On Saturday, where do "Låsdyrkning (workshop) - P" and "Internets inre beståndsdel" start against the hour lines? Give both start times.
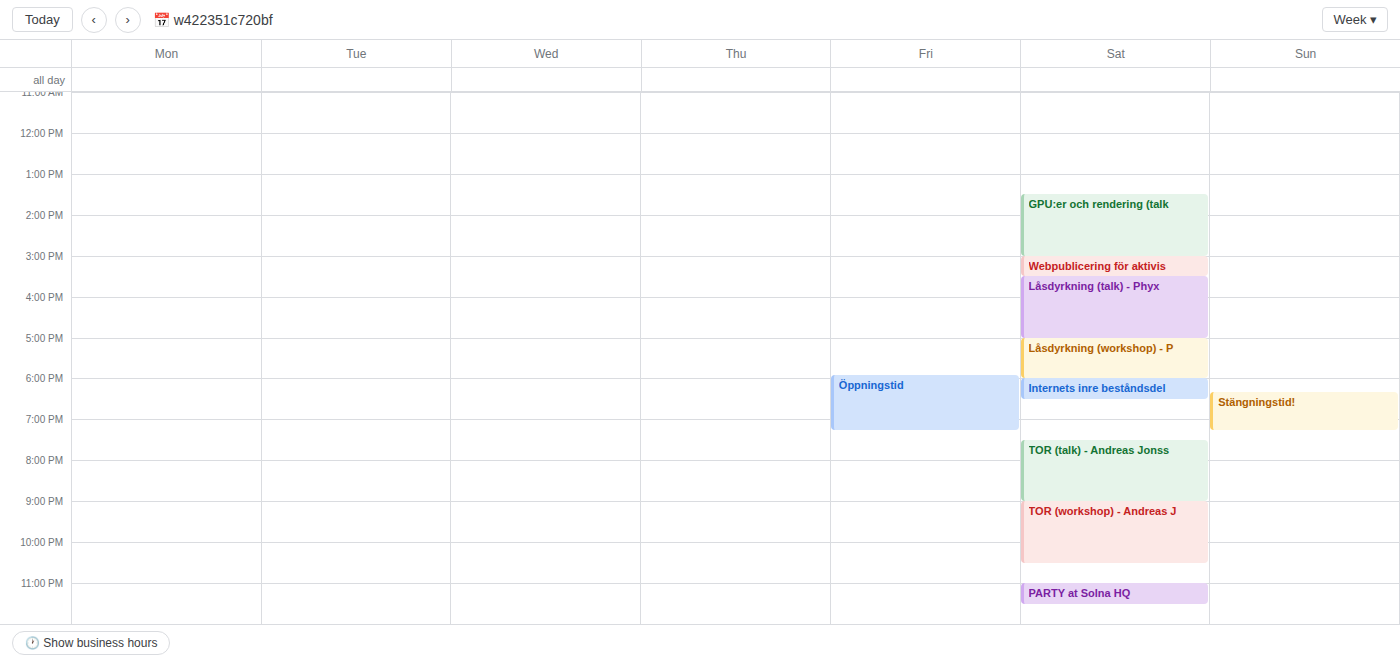
"Låsdyrkning (workshop) - P": 5:00 PM, exactly on the 5 PM line. "Internets inre beståndsdel": 6:00 PM, exactly on the 6 PM line.